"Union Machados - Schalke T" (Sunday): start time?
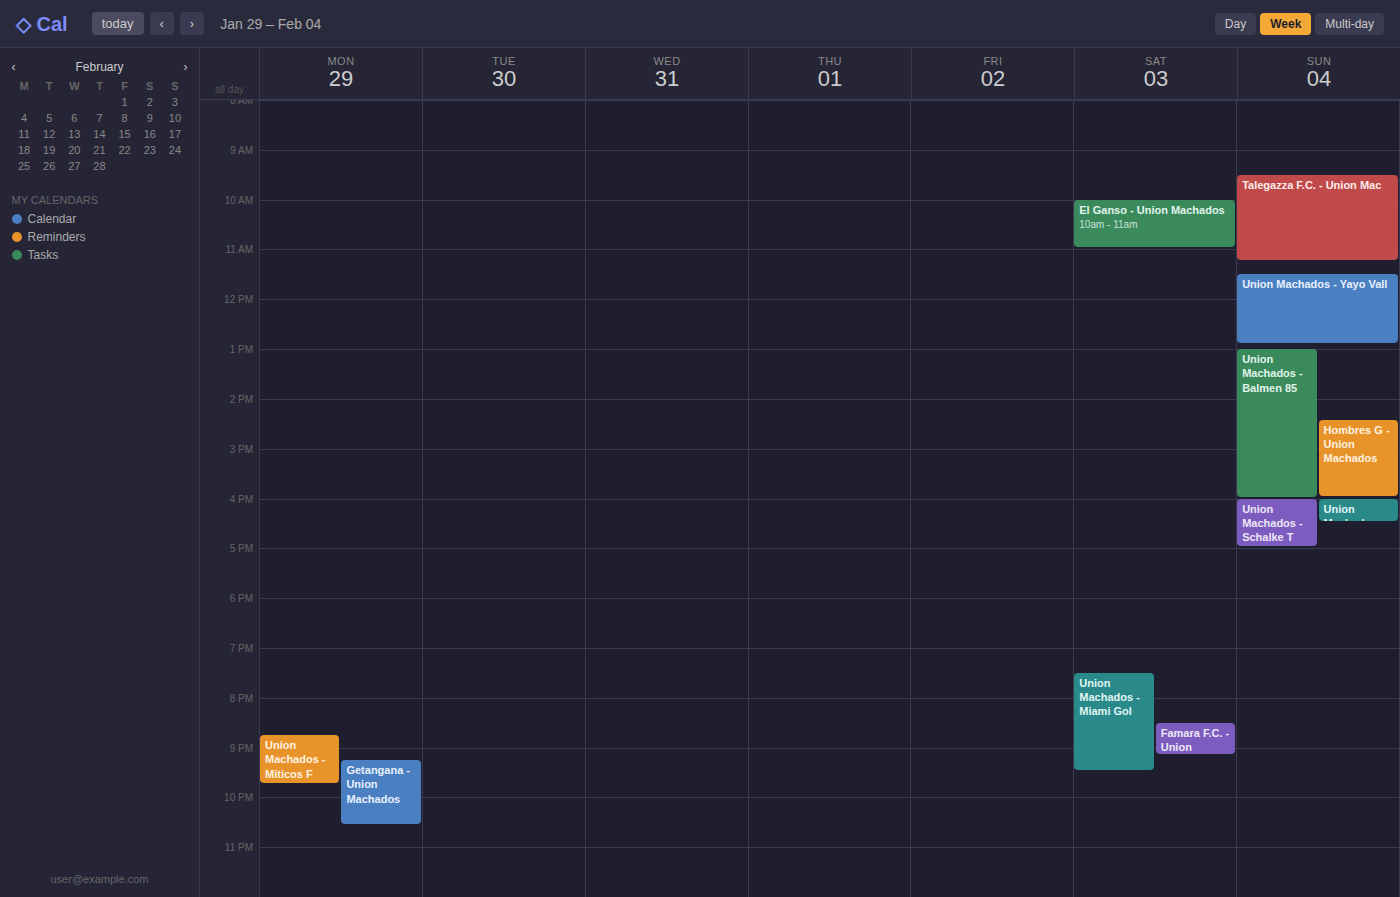
4:00 PM